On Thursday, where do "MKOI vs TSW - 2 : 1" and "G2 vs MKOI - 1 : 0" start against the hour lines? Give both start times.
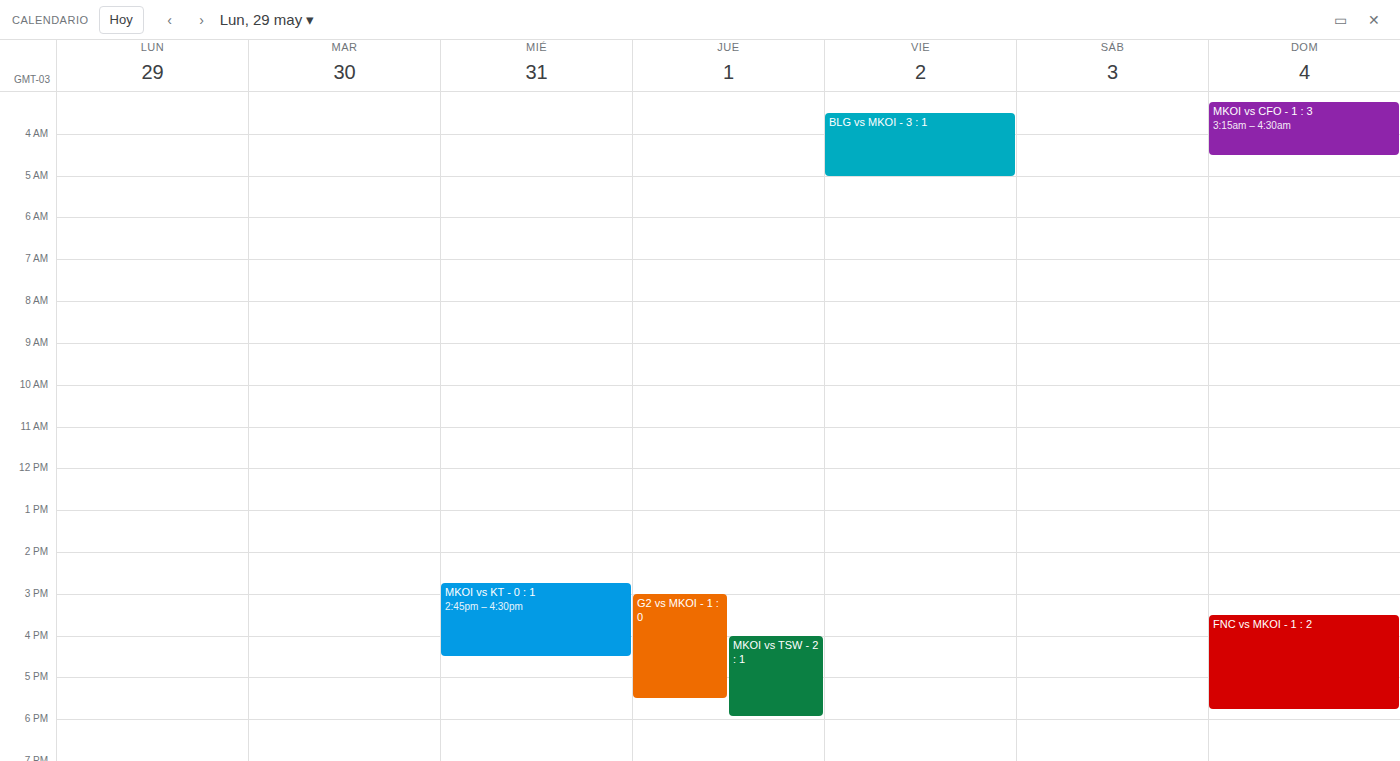
"MKOI vs TSW - 2 : 1": 4:00 PM, exactly on the 4 PM line. "G2 vs MKOI - 1 : 0": 3:00 PM, exactly on the 3 PM line.